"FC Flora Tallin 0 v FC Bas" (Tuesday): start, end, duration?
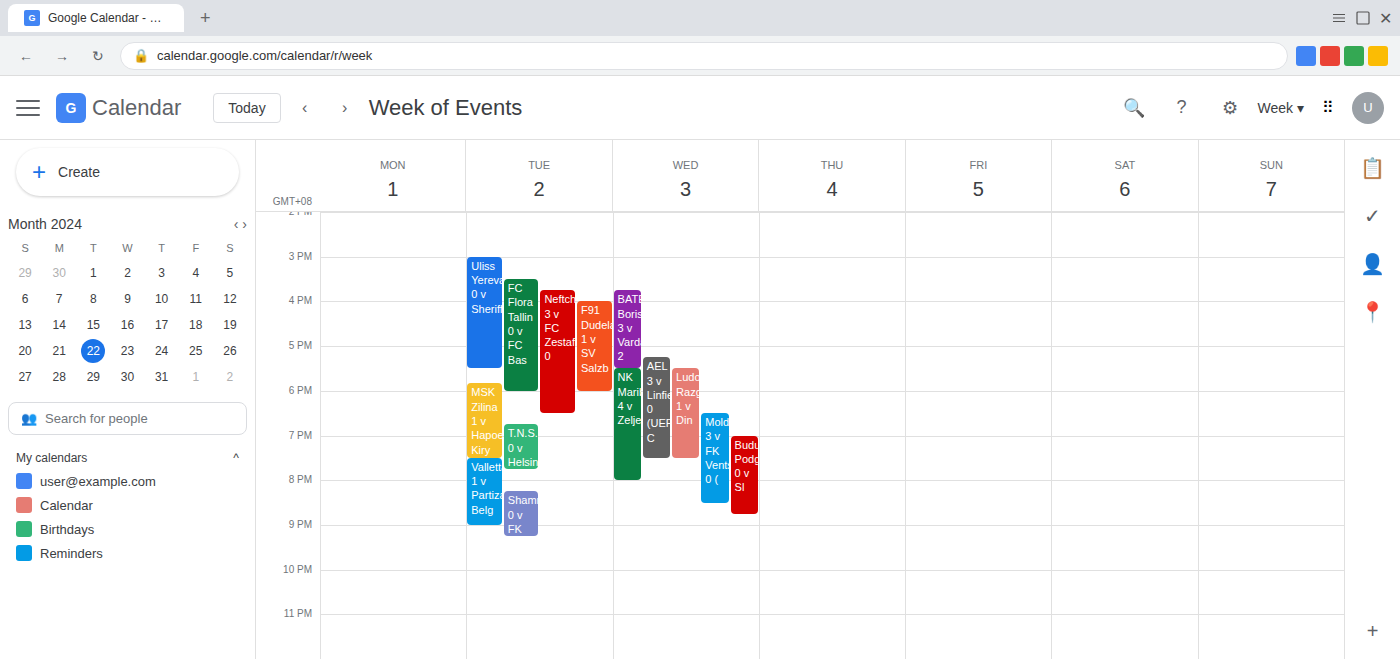
3:30 PM to 6:00 PM, 2 hours 30 minutes